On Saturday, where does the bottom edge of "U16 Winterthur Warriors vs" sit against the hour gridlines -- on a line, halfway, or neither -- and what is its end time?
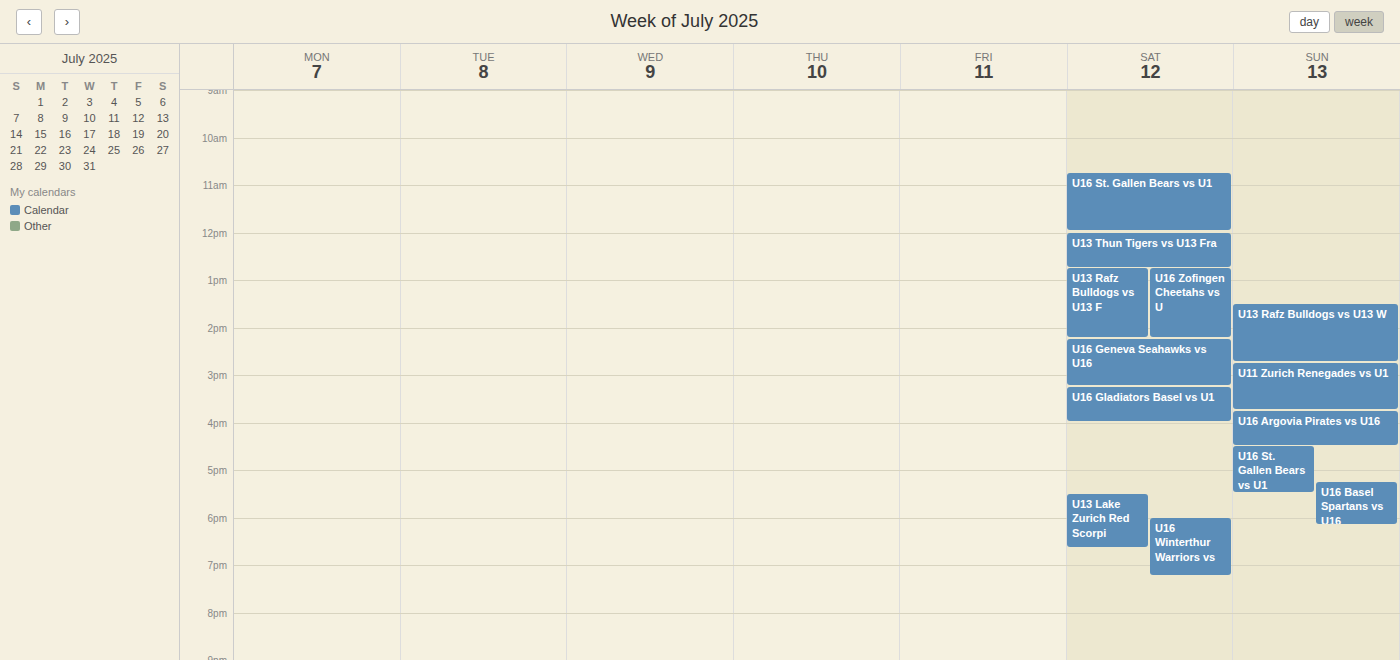
7:15 PM -- neither: a quarter of the way from the 7 PM line to the 8 PM line.